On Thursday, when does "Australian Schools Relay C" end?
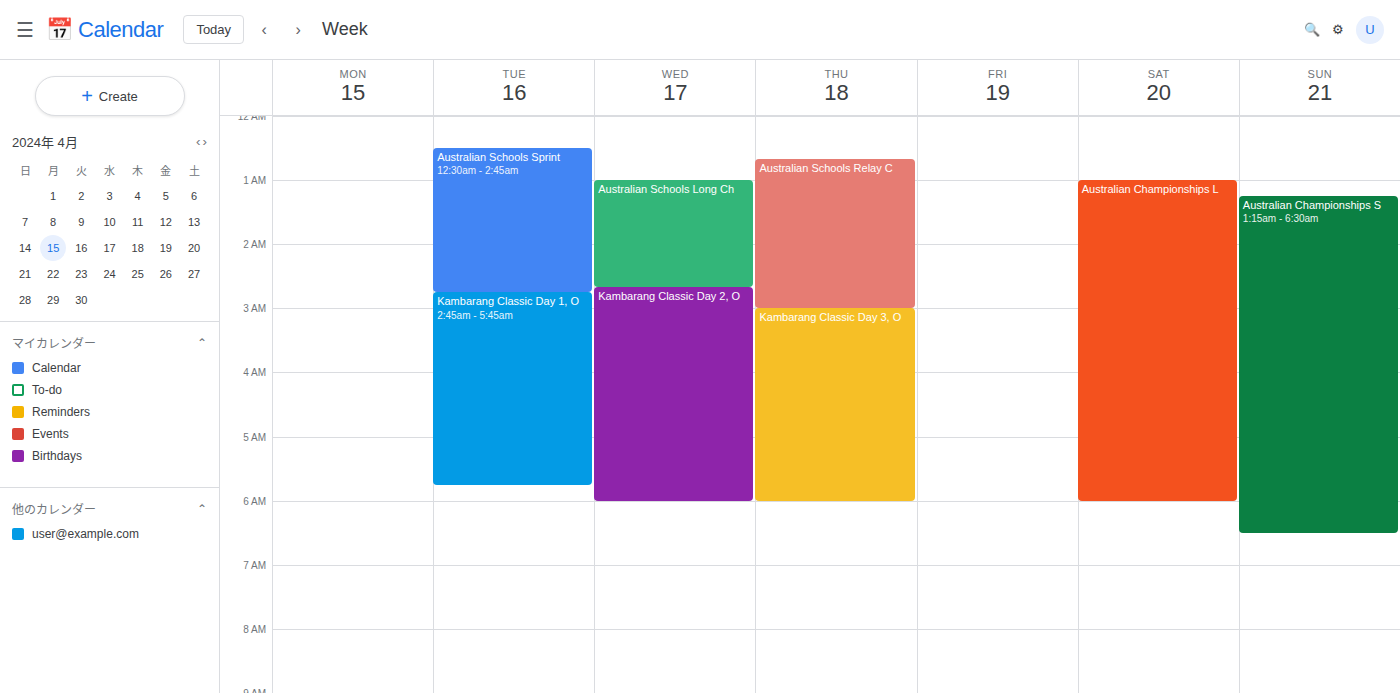
3:00 AM